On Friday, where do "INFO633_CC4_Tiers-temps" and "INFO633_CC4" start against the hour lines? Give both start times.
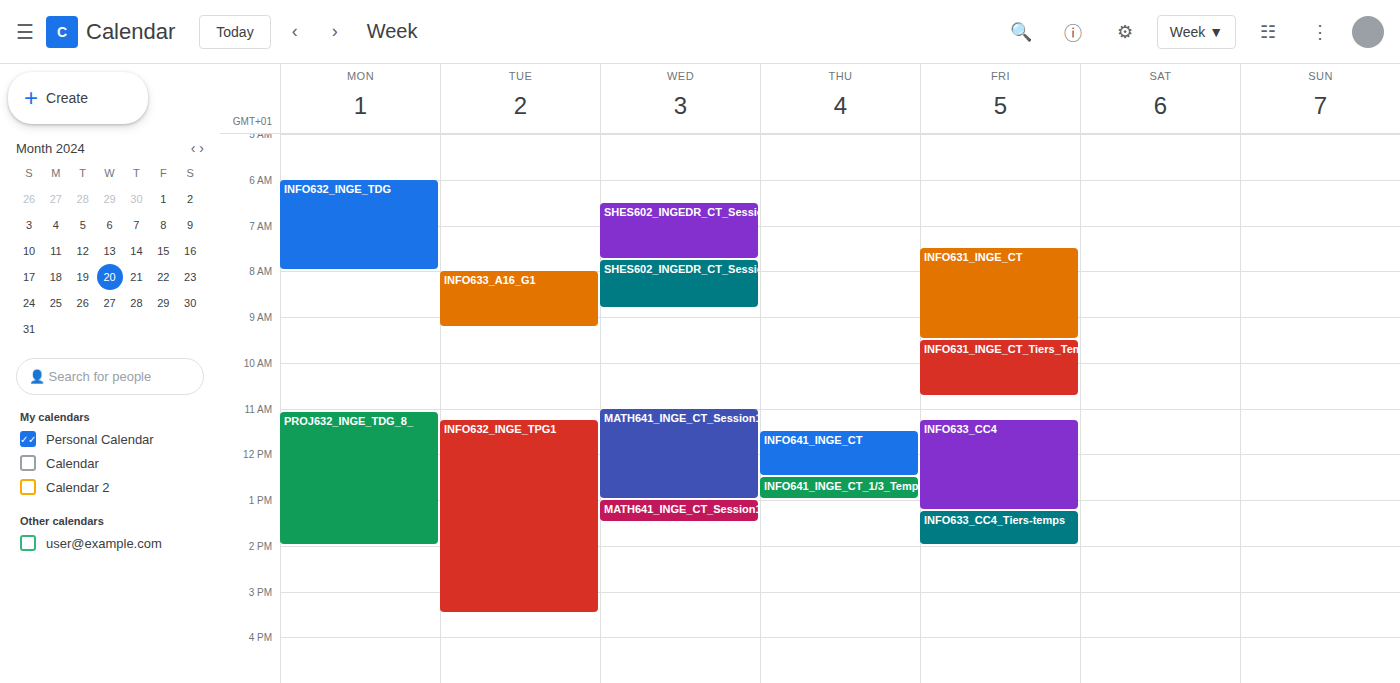
"INFO633_CC4_Tiers-temps": 1:15 PM, neither: a quarter of the way from the 1 PM line to the 2 PM line. "INFO633_CC4": 11:15 AM, neither: a quarter of the way from the 11 AM line to the 12 PM line.